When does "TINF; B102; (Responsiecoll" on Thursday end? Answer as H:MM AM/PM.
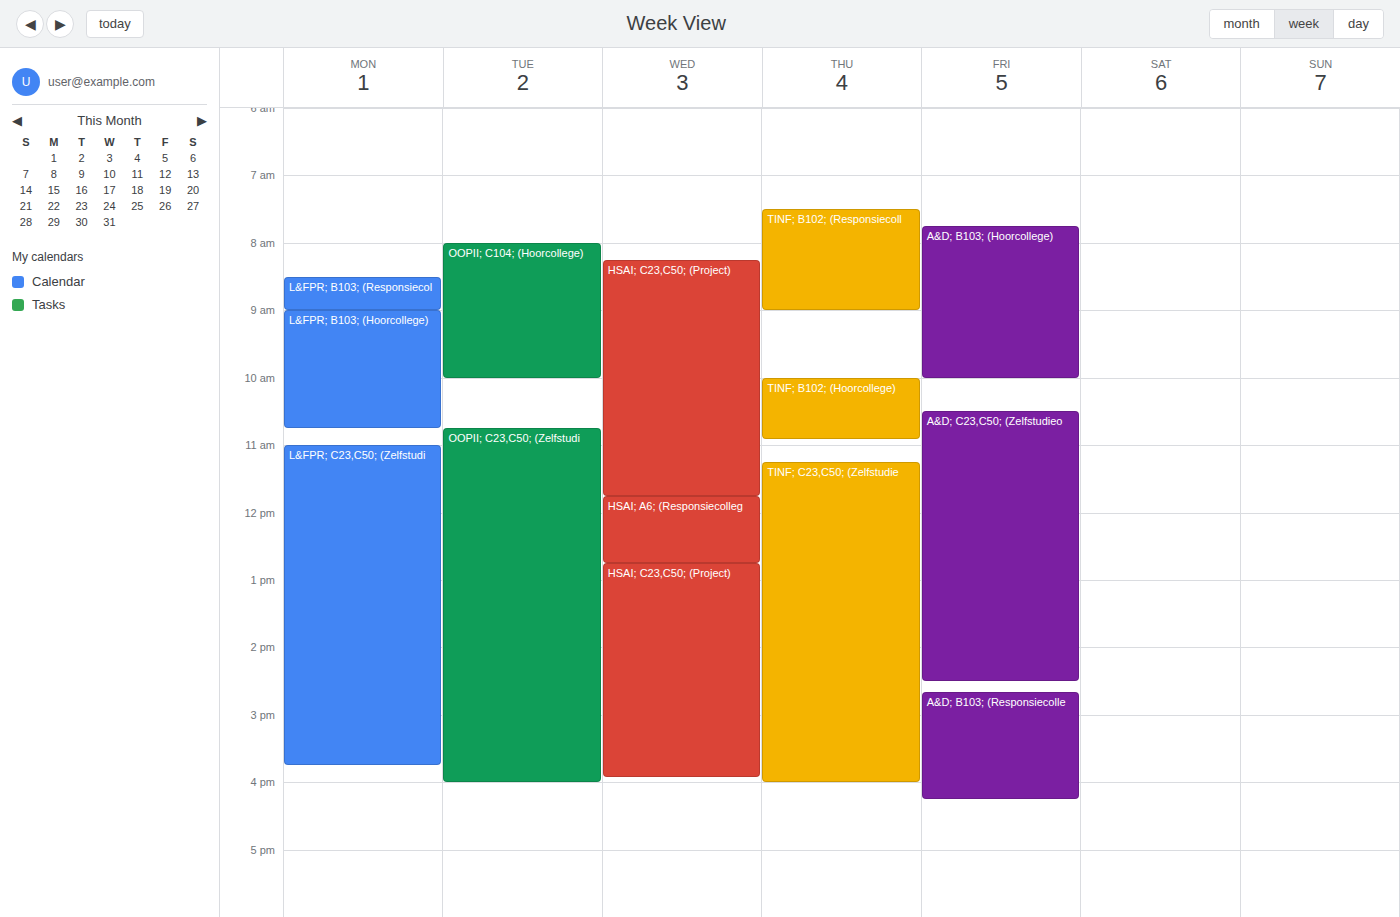
9:00 AM